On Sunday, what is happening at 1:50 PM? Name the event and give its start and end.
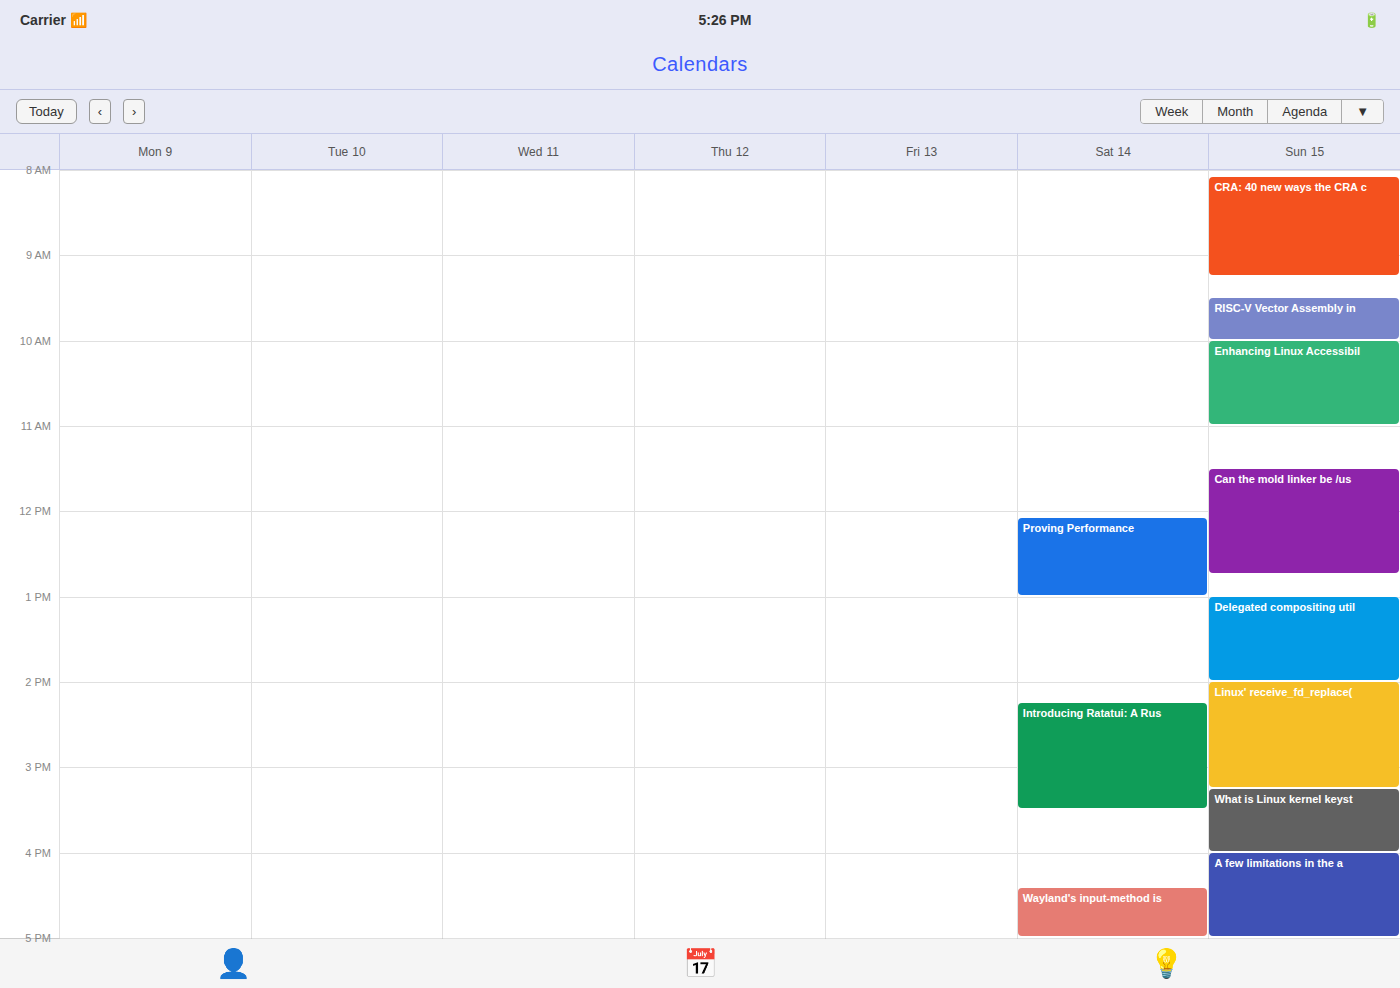
"Delegated compositing util", 1:00 PM to 2:00 PM